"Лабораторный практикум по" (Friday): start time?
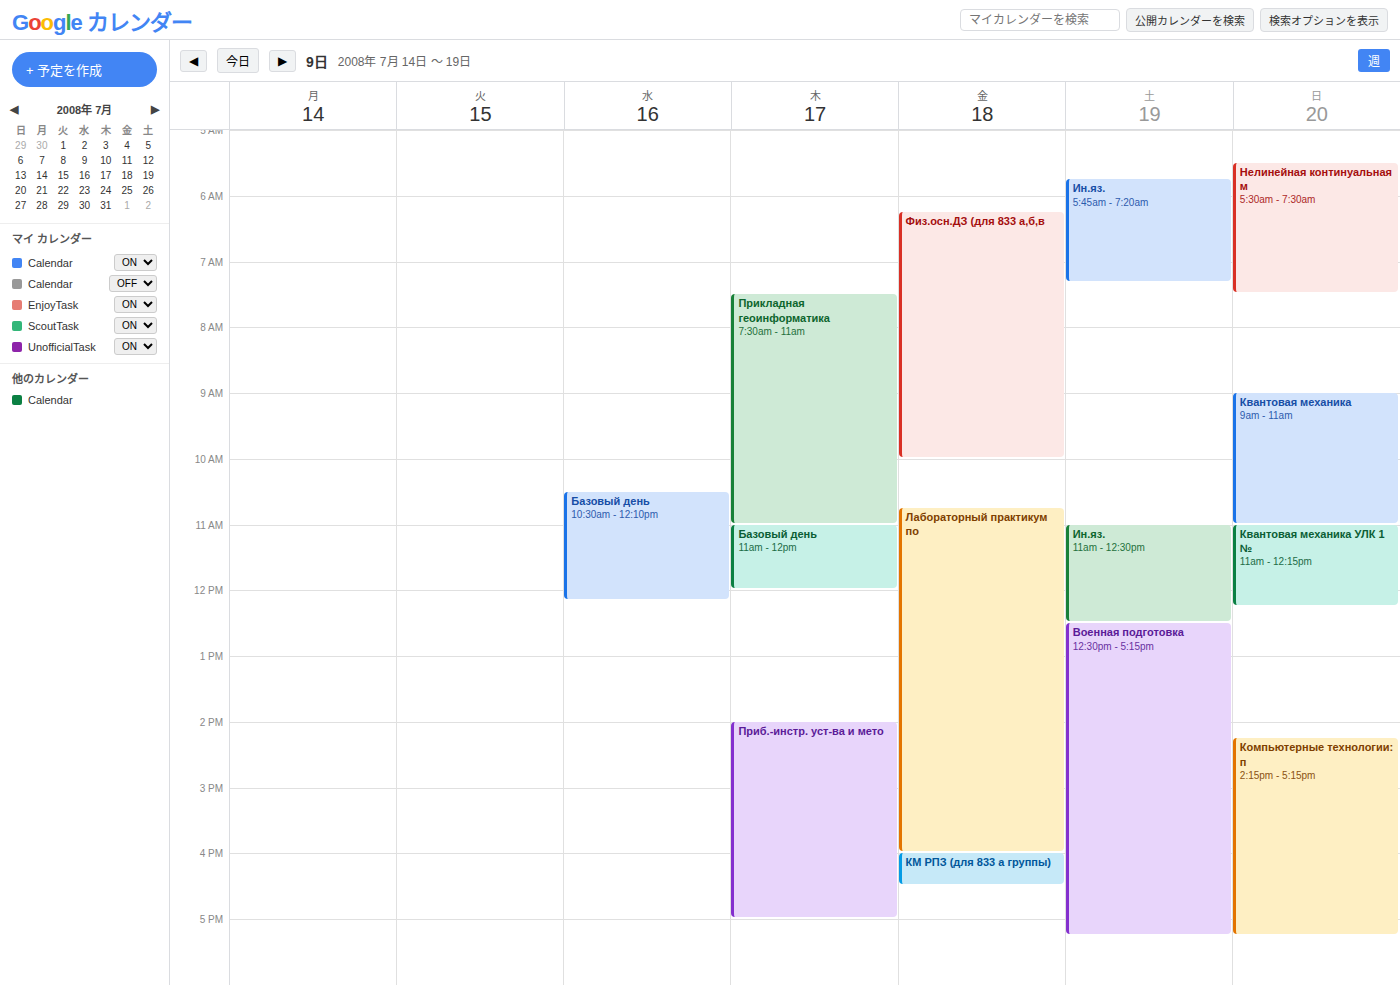
10:45 AM